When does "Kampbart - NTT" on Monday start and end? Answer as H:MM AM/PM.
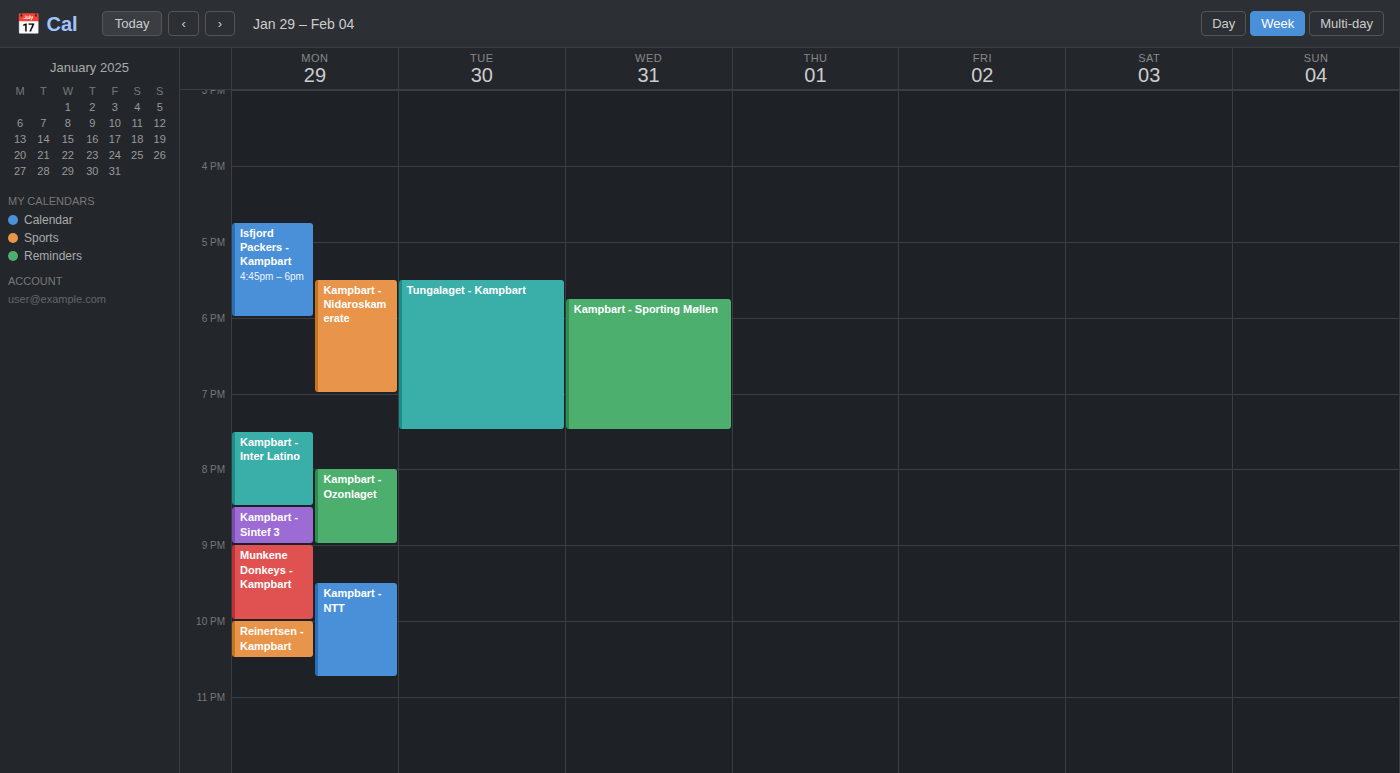
9:30 PM to 10:45 PM